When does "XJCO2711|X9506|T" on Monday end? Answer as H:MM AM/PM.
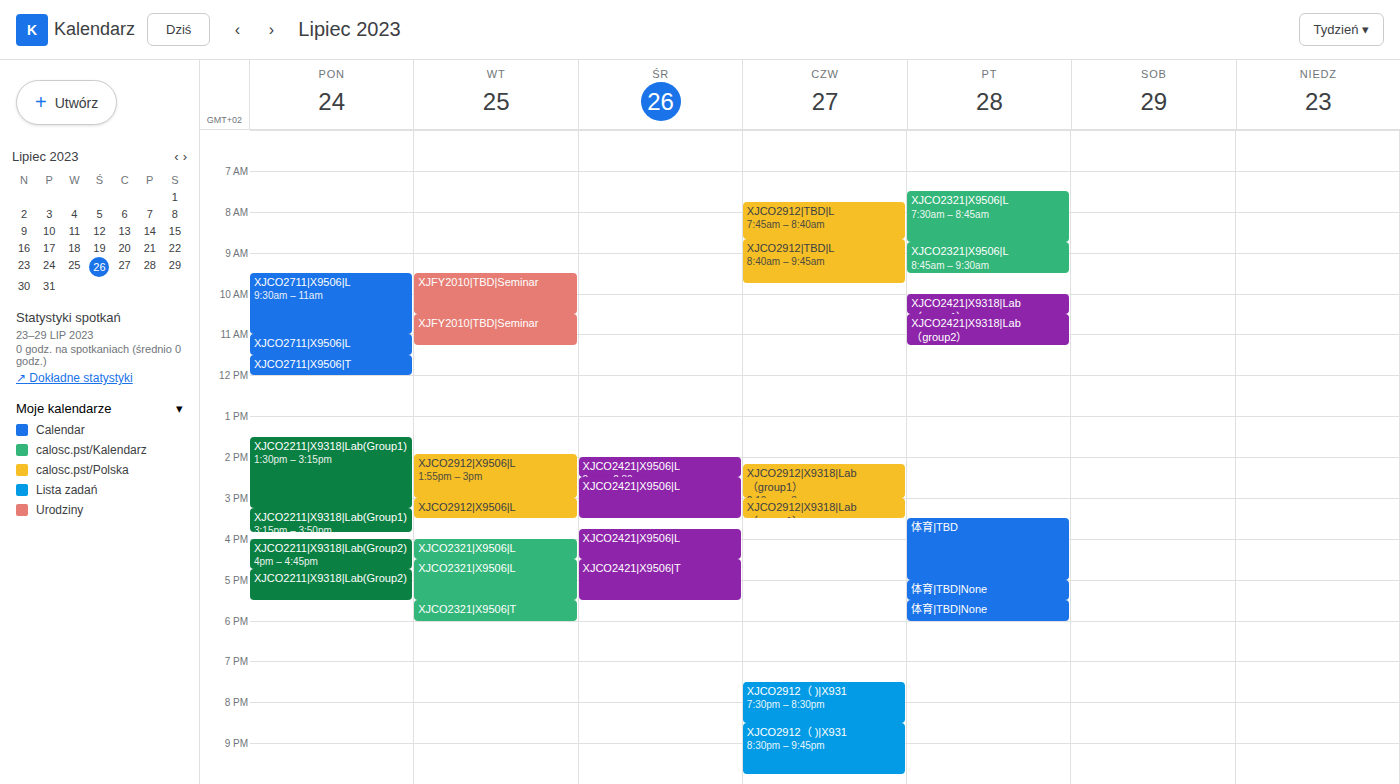
12:00 PM